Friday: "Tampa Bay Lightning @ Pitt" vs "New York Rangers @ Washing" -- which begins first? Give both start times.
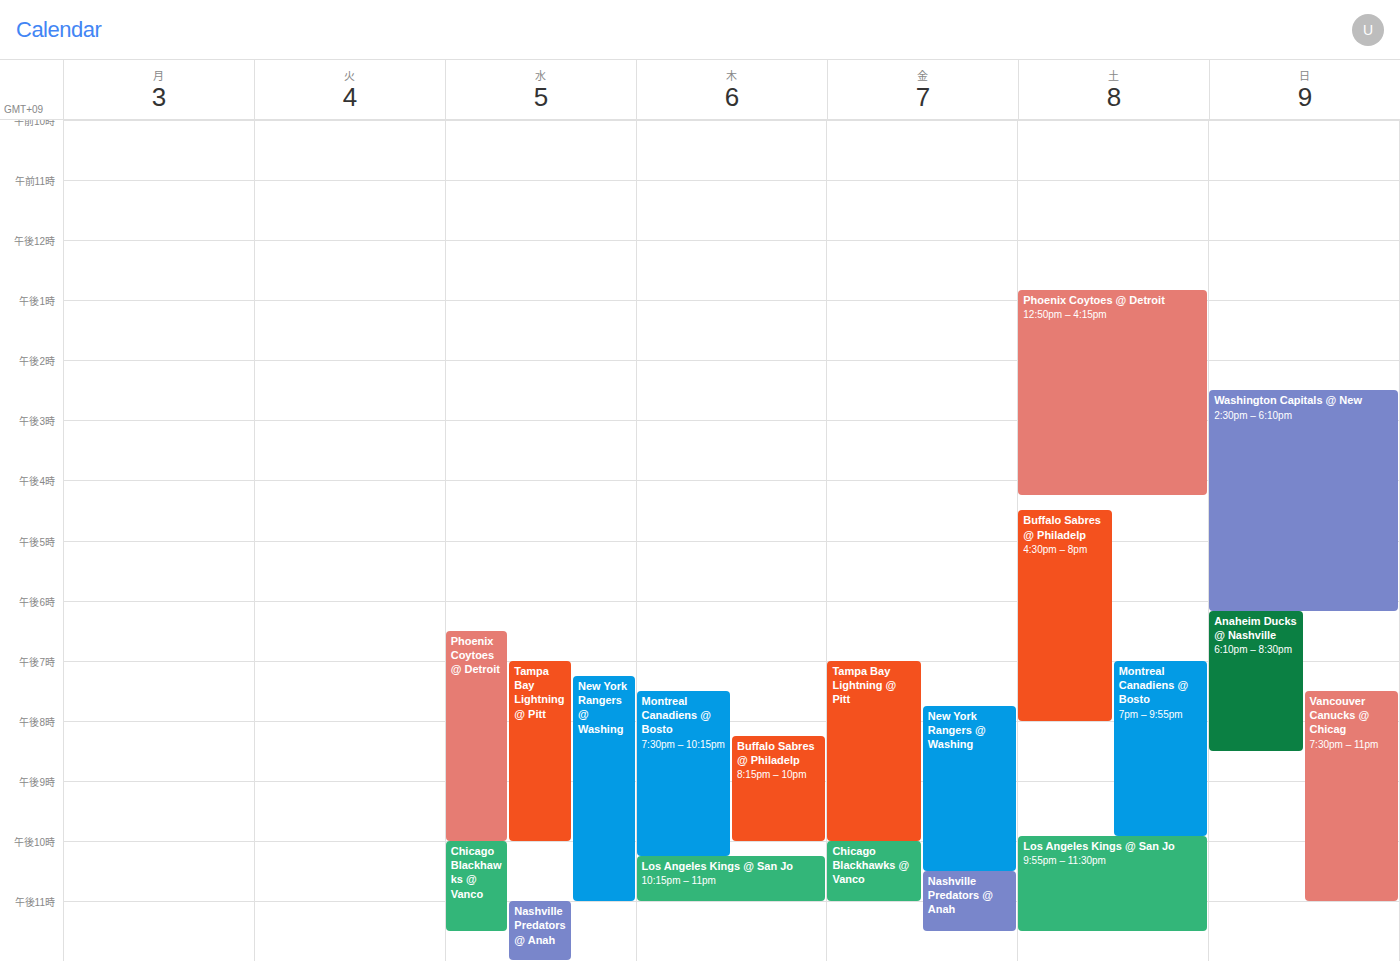
"Tampa Bay Lightning @ Pitt" 7:00 PM; "New York Rangers @ Washing" 7:45 PM.